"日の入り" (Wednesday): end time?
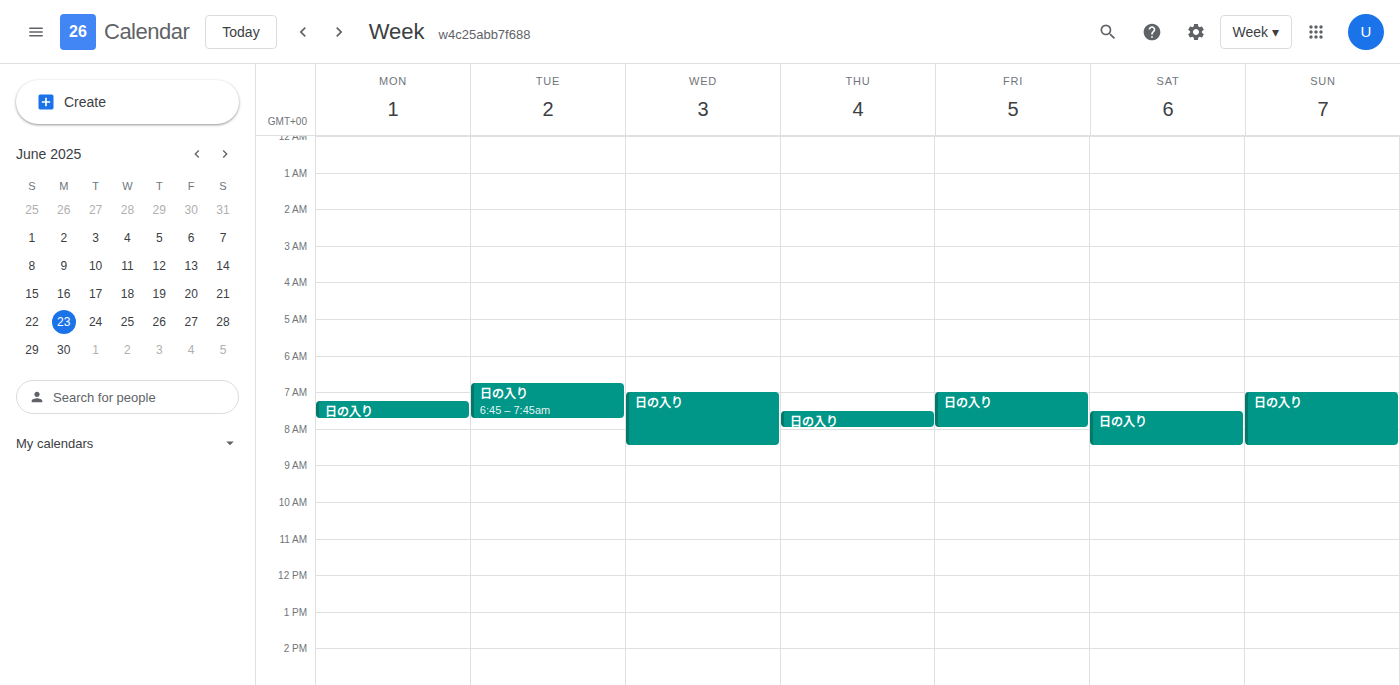
8:30 AM